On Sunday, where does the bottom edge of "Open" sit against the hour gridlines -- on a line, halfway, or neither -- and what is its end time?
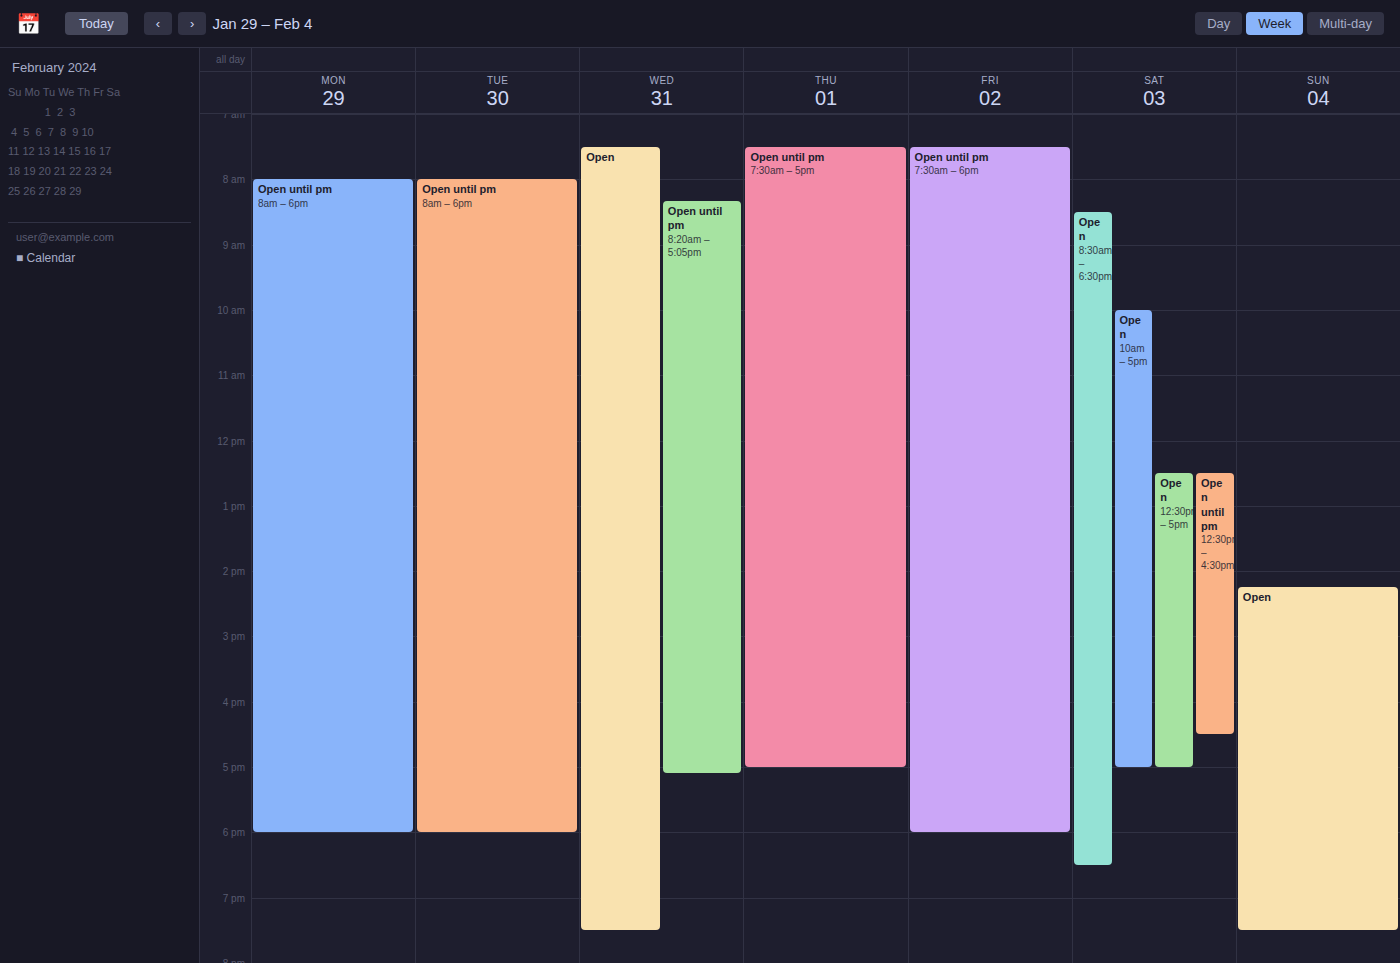
7:30 PM -- halfway between the 7 PM and 8 PM lines.